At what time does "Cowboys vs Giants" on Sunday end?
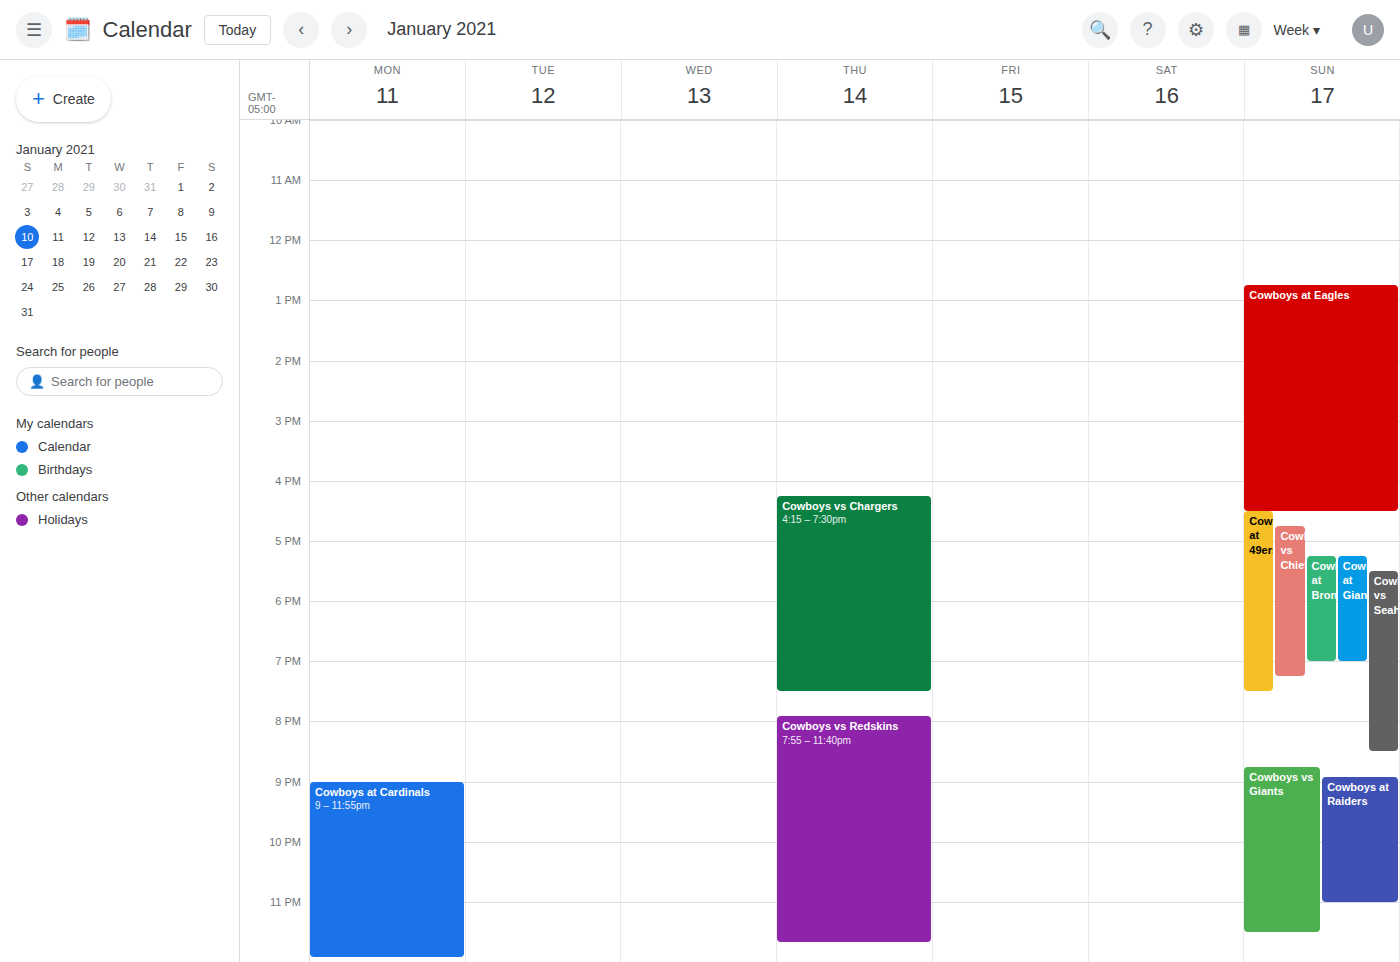
23:30